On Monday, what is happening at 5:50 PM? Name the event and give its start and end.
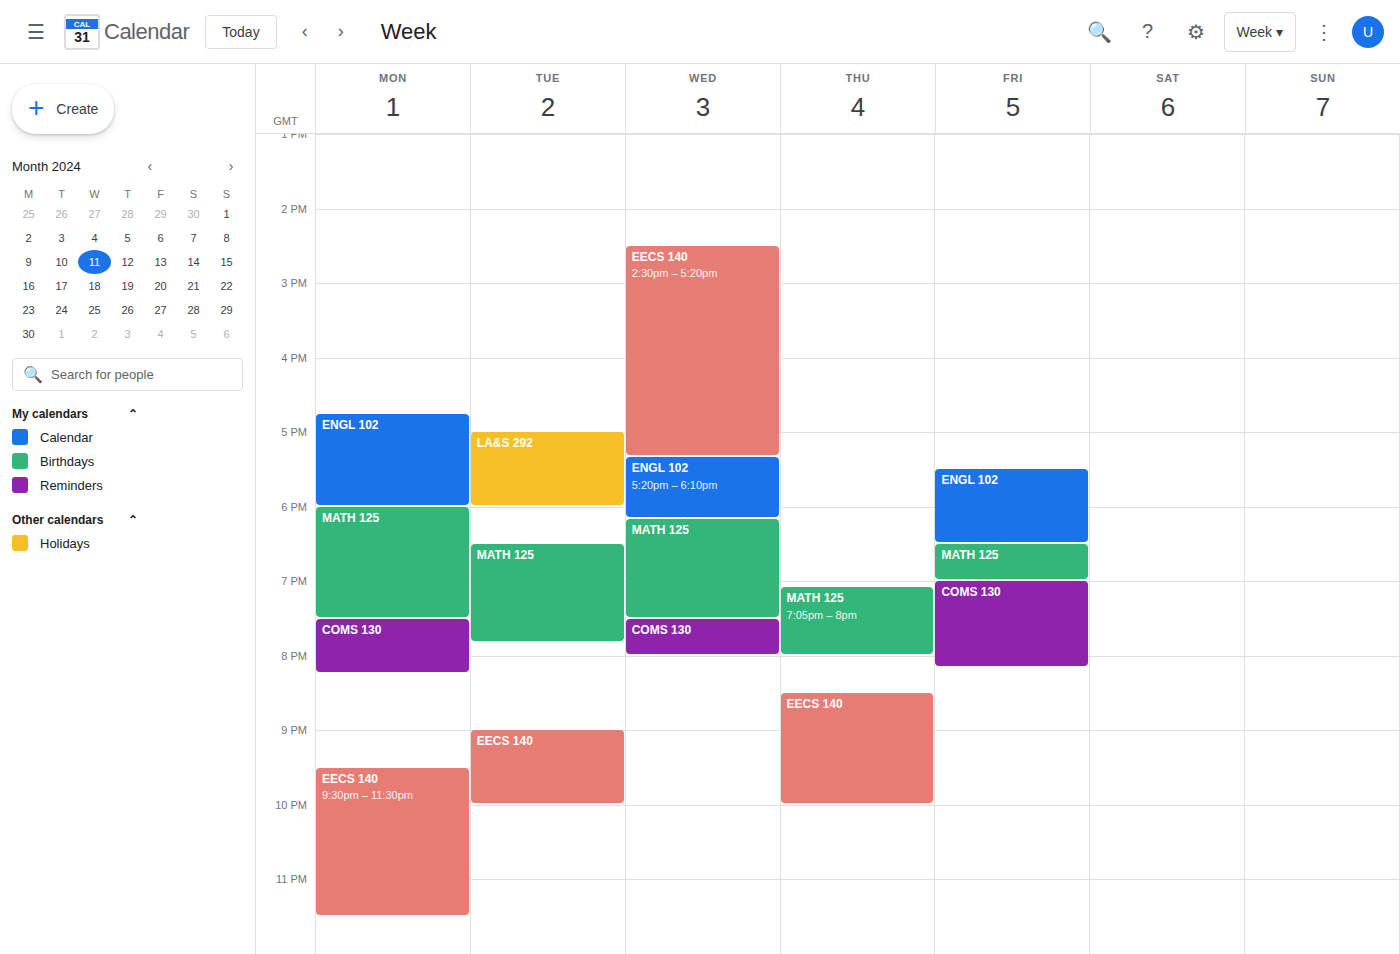
"ENGL 102", 4:45 PM to 6:00 PM